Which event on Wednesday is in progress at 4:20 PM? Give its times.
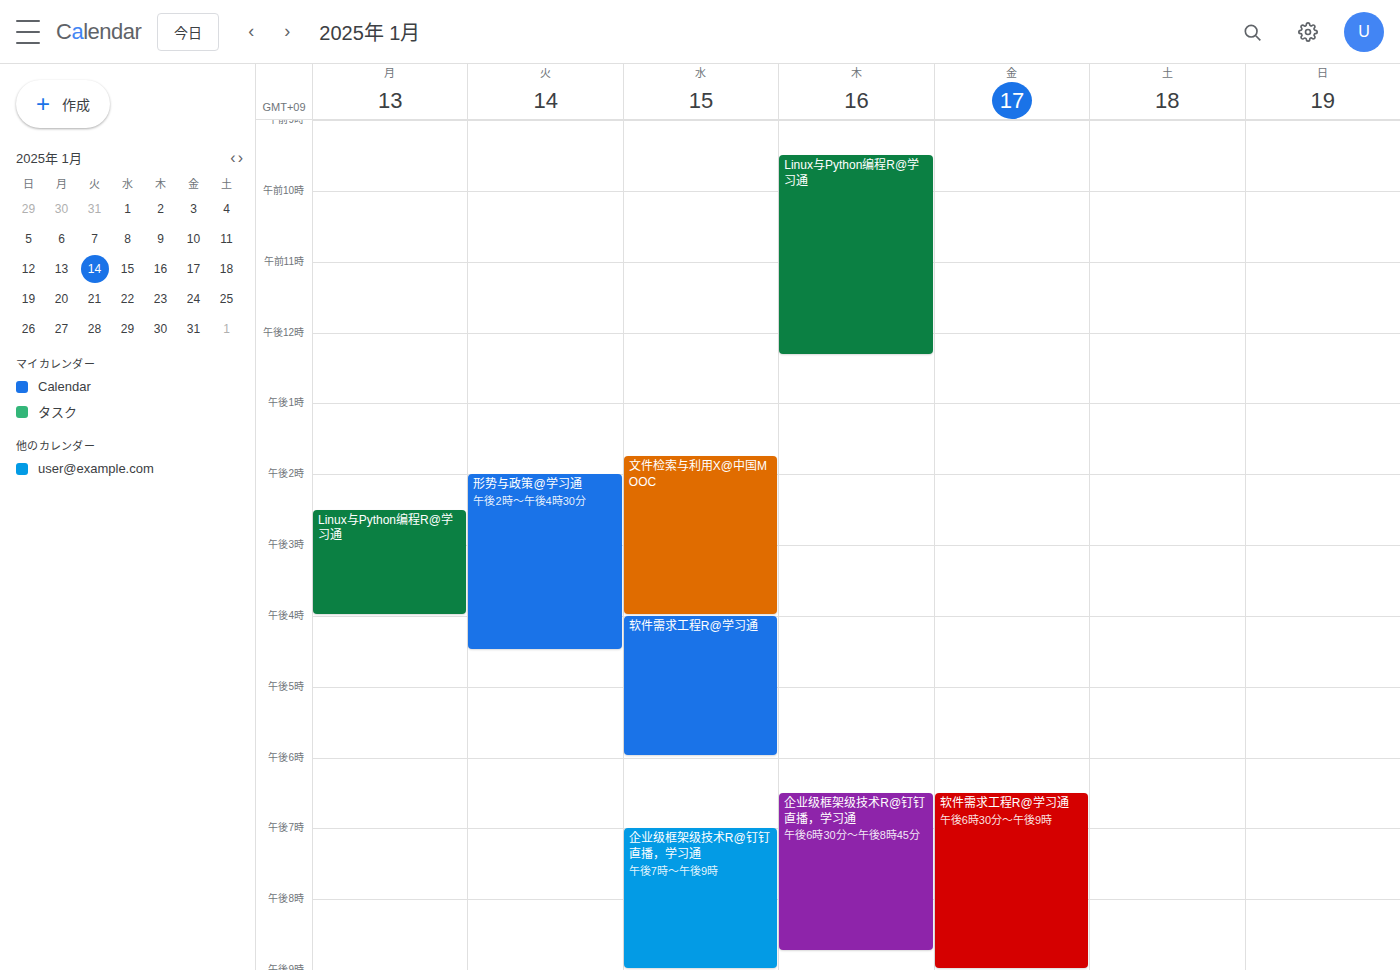
"软件需求工程R@学习通", 4:00 PM to 6:00 PM